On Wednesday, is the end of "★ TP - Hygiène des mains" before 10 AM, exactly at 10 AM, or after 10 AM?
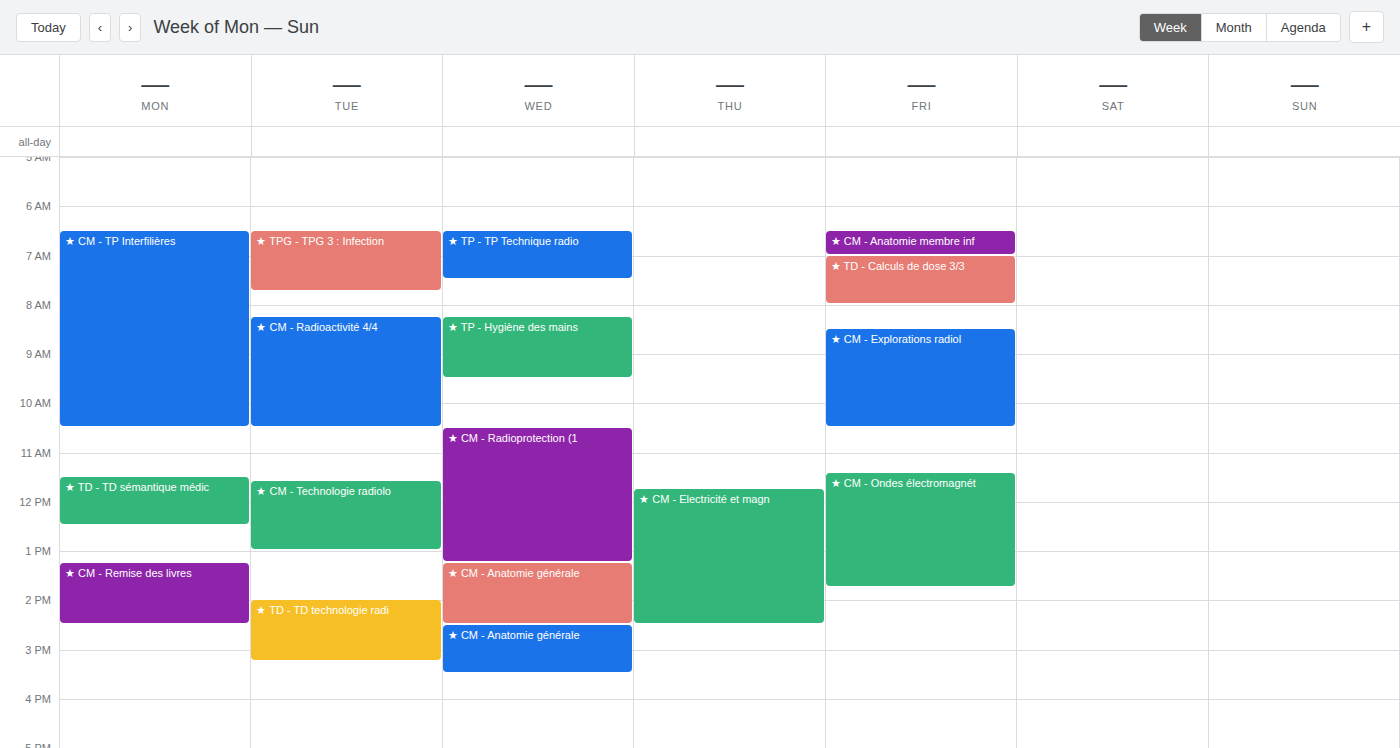
9:30 AM -- before 10 AM, 30 minutes above the 10 AM line.